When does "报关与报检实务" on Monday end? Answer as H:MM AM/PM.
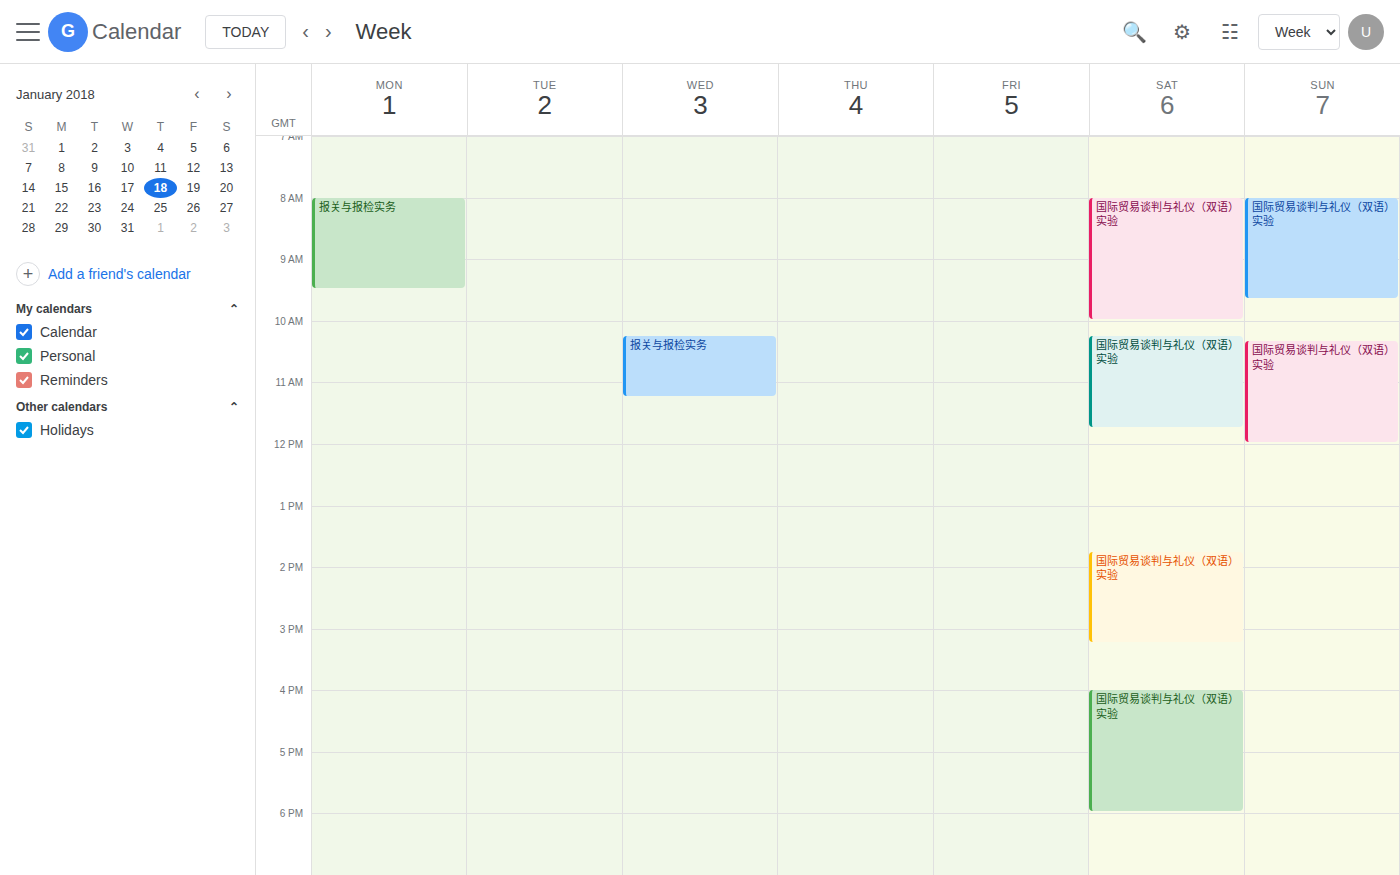
9:30 AM